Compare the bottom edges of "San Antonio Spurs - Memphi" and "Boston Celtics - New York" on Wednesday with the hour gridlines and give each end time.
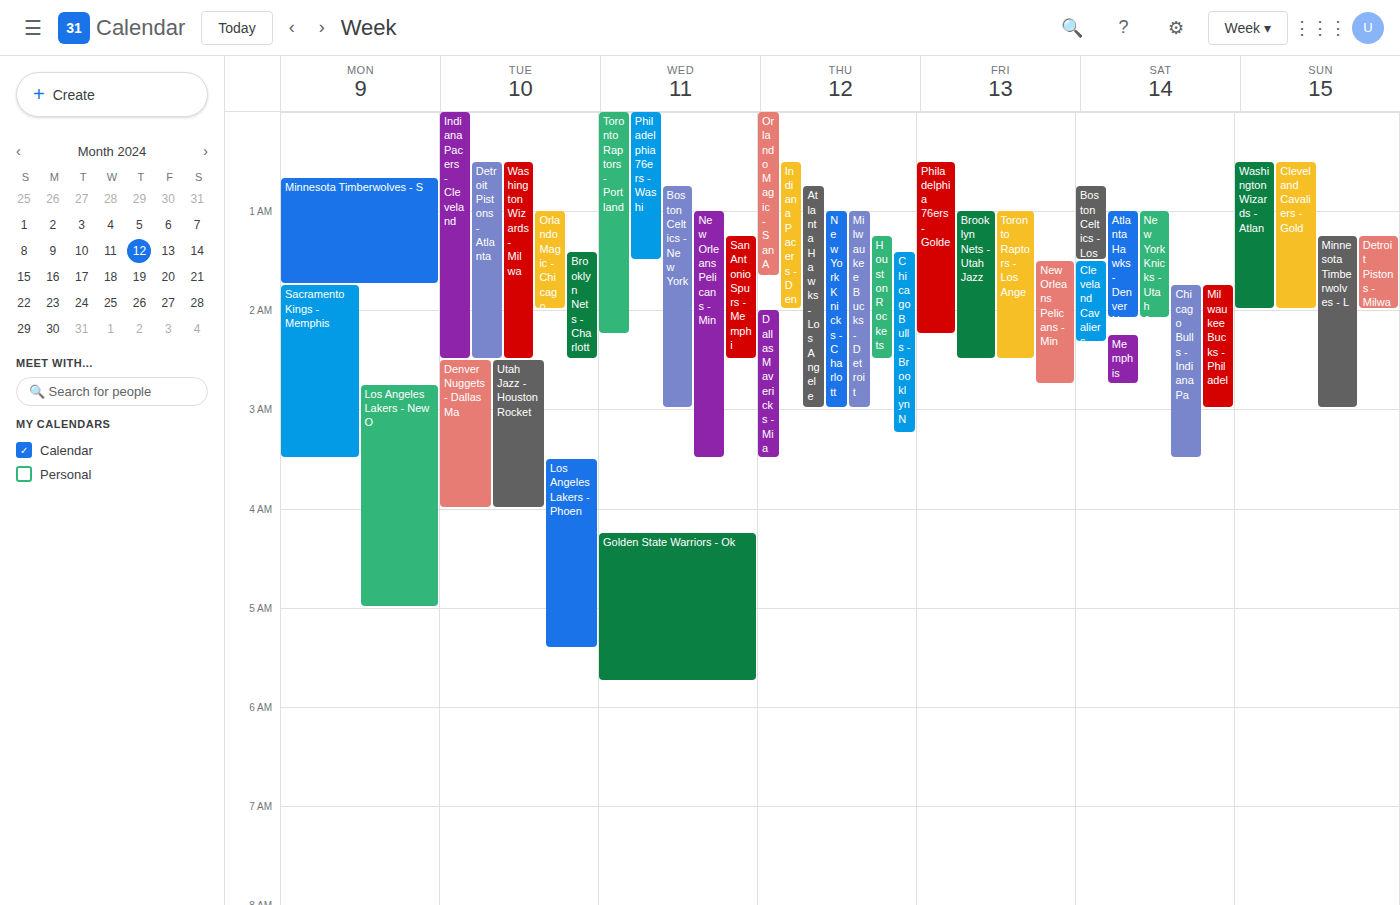
"San Antonio Spurs - Memphi": 2:30 AM, halfway between the 2 AM and 3 AM lines. "Boston Celtics - New York": 3:00 AM, exactly on the 3 AM line.